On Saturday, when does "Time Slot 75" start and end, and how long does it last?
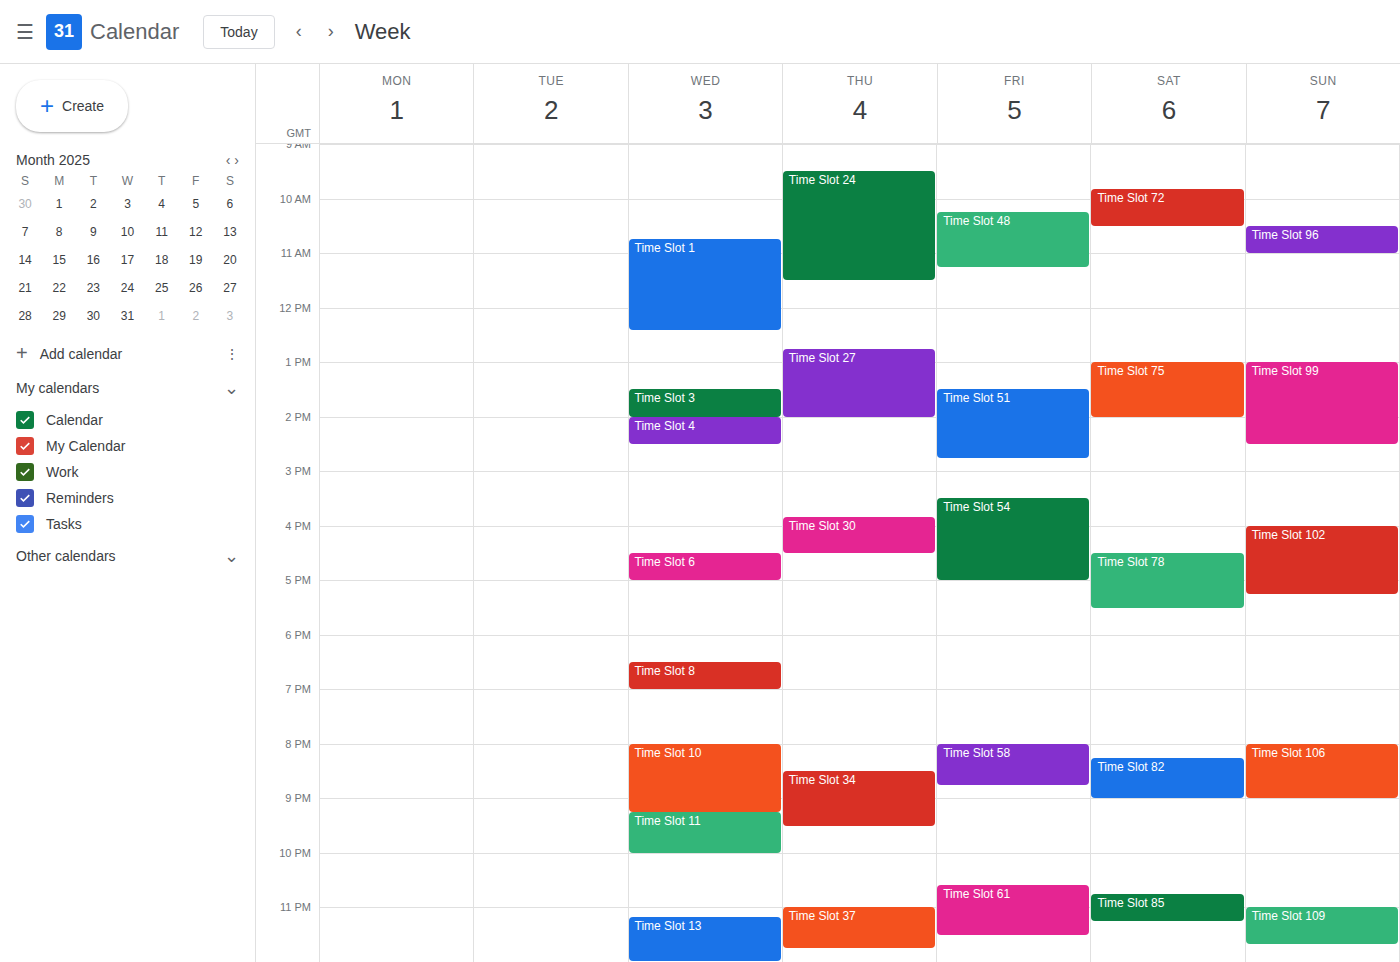
1:00 PM to 2:00 PM, 1 hour